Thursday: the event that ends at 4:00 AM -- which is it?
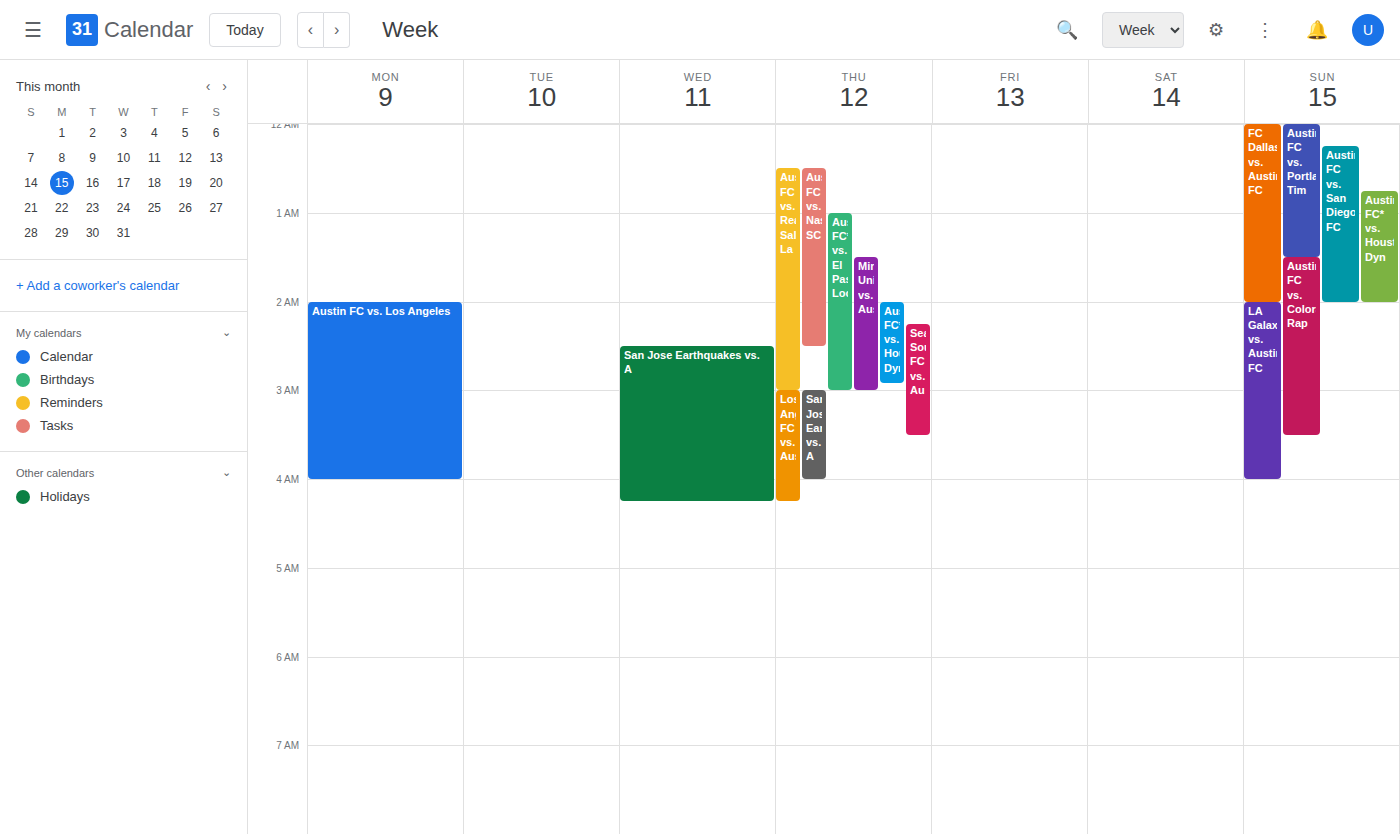
"San Jose Earthquakes vs. A"